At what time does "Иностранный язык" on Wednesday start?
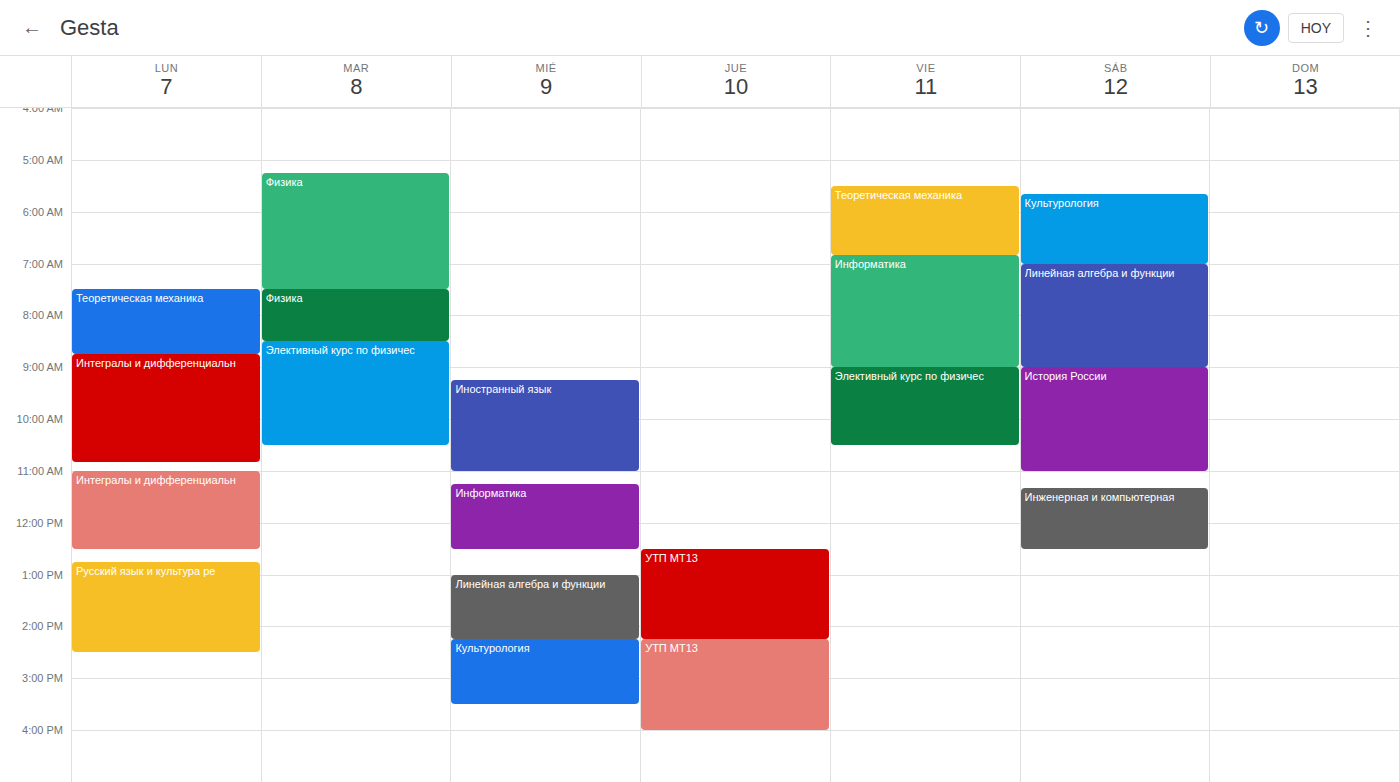
9:15 AM